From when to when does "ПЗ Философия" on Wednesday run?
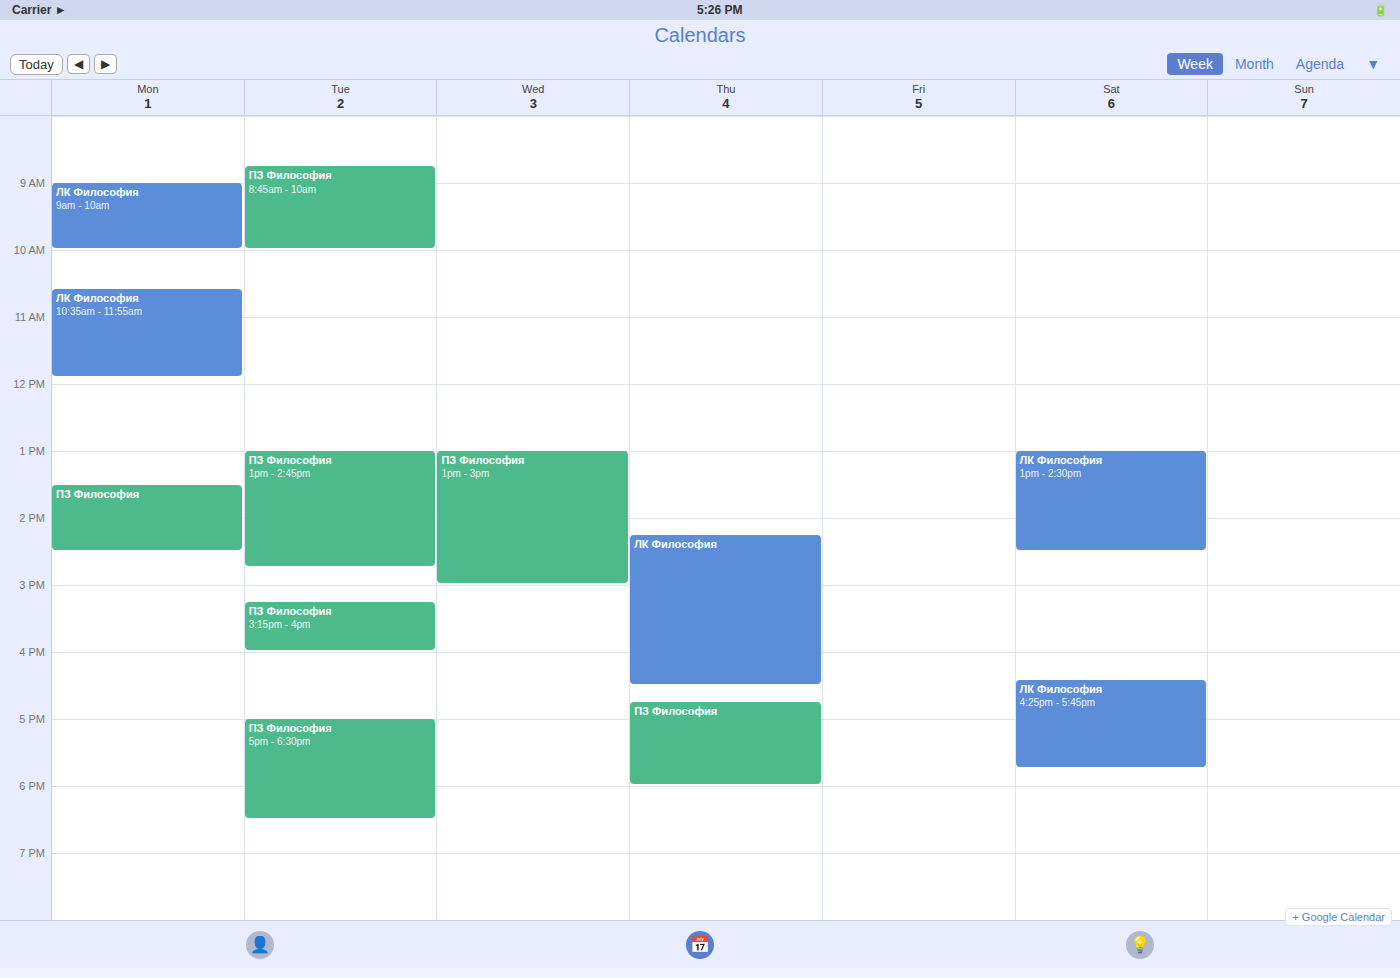
1:00 PM to 3:00 PM